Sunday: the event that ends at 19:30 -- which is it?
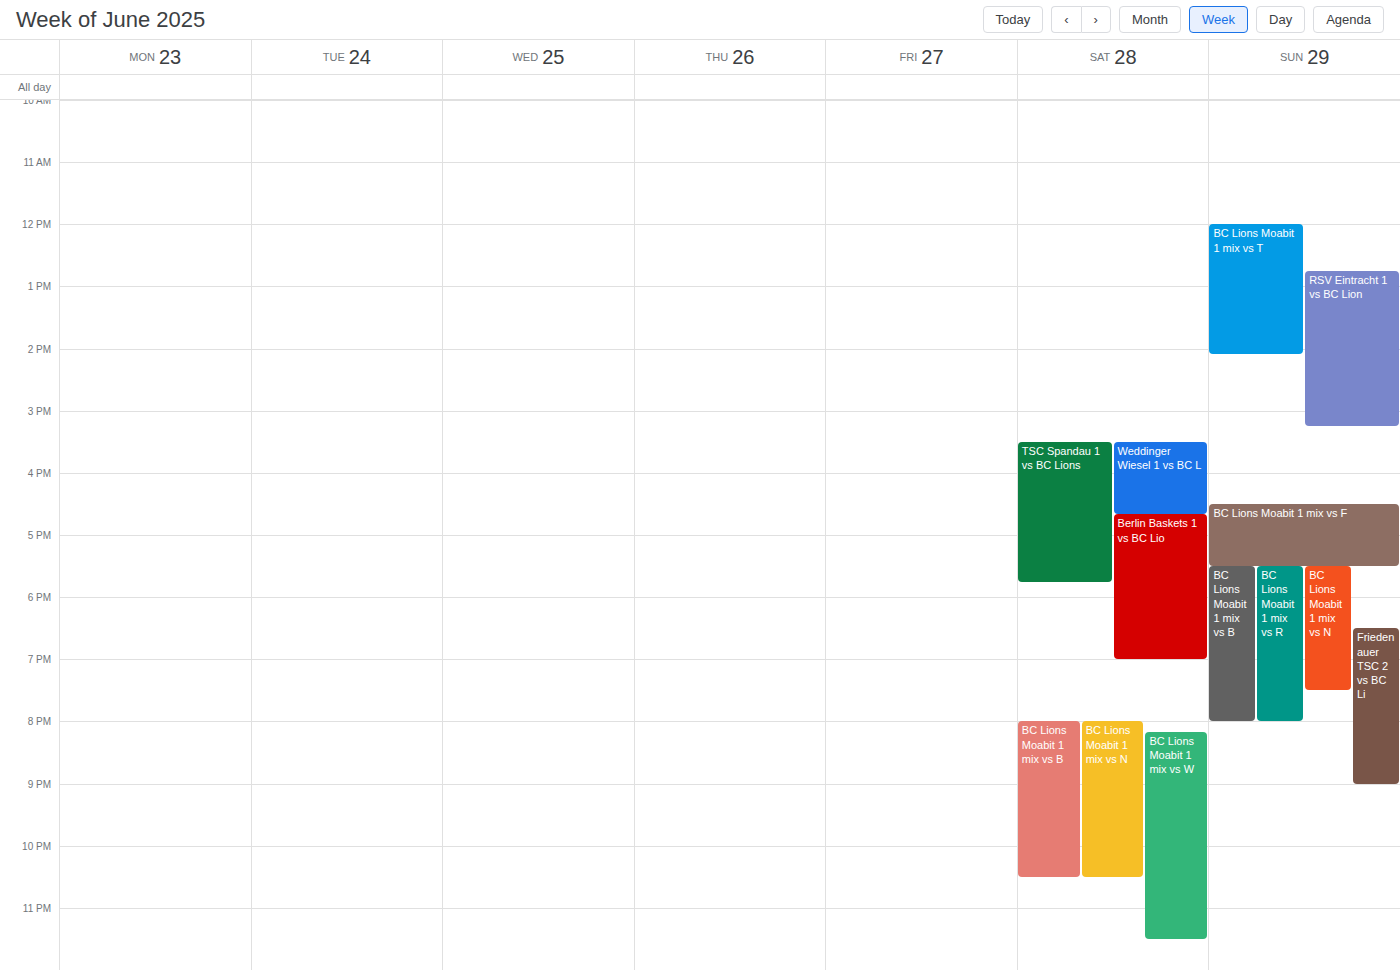
"BC Lions Moabit 1 mix vs N"